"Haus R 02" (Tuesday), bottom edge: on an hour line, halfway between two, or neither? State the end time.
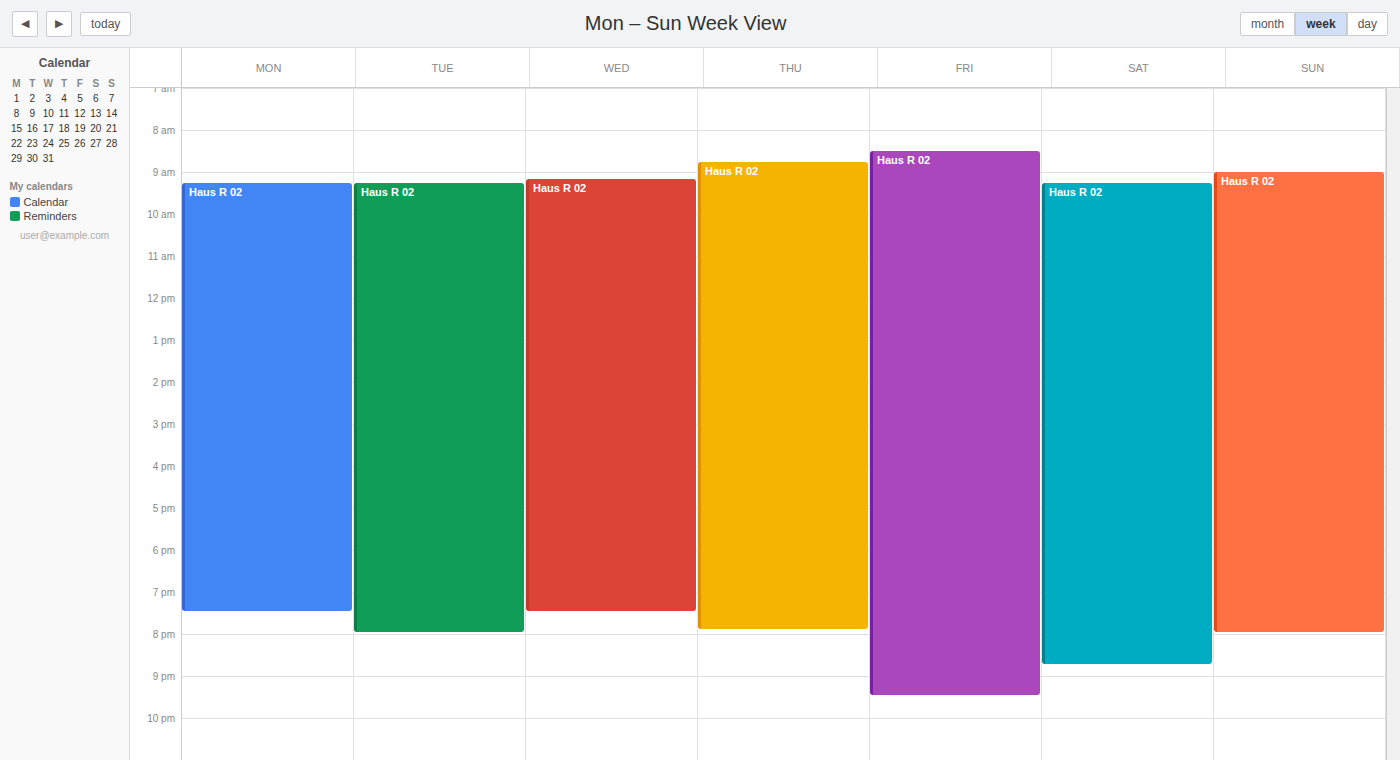
8:00 PM -- exactly on the 8 PM line.